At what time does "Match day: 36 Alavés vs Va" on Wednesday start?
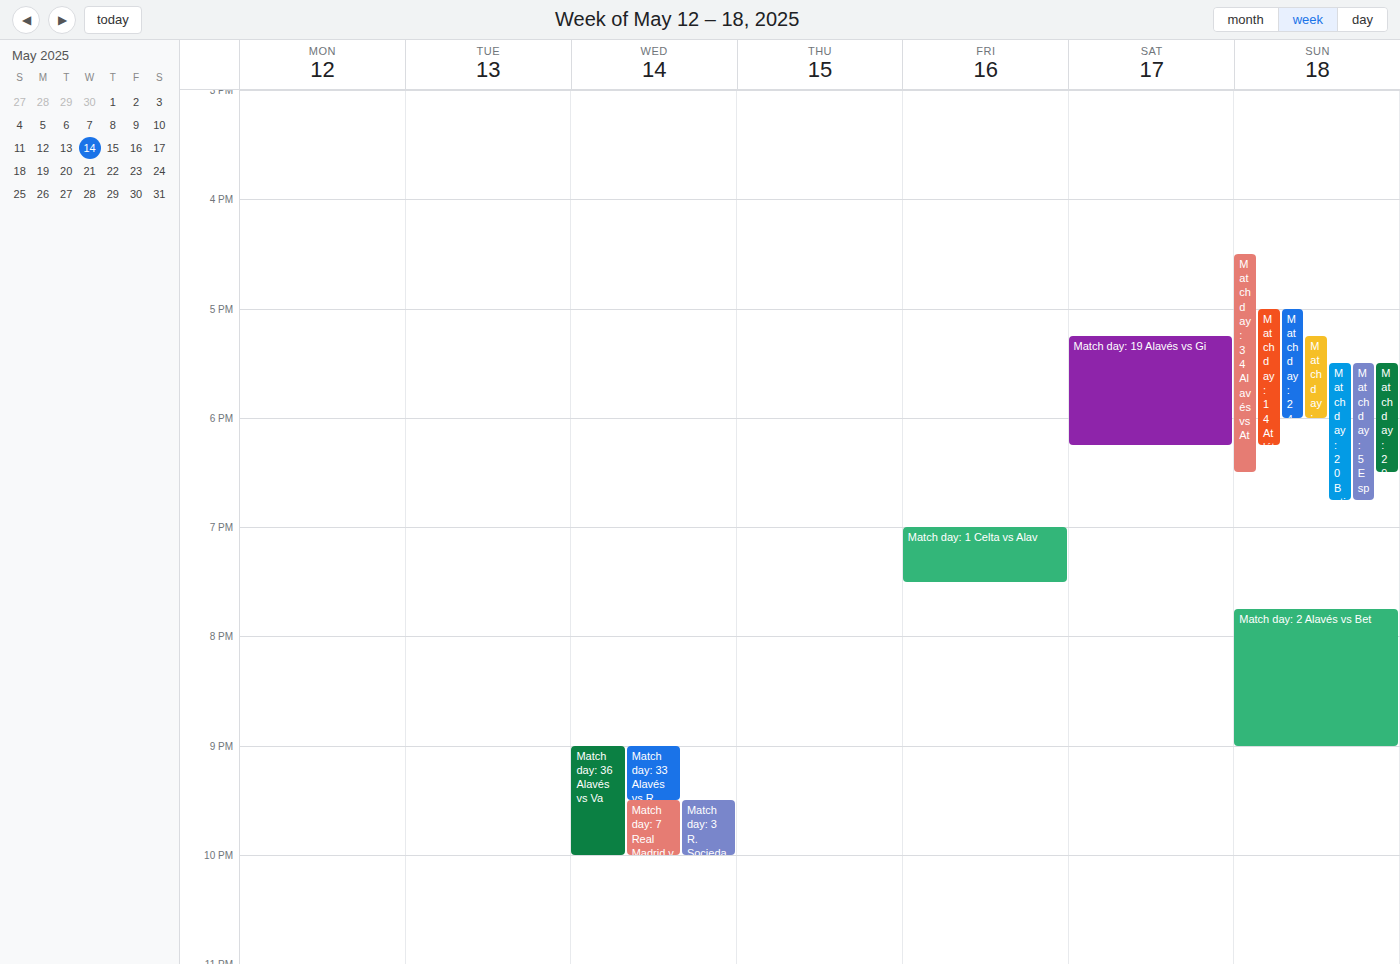
9:00 PM